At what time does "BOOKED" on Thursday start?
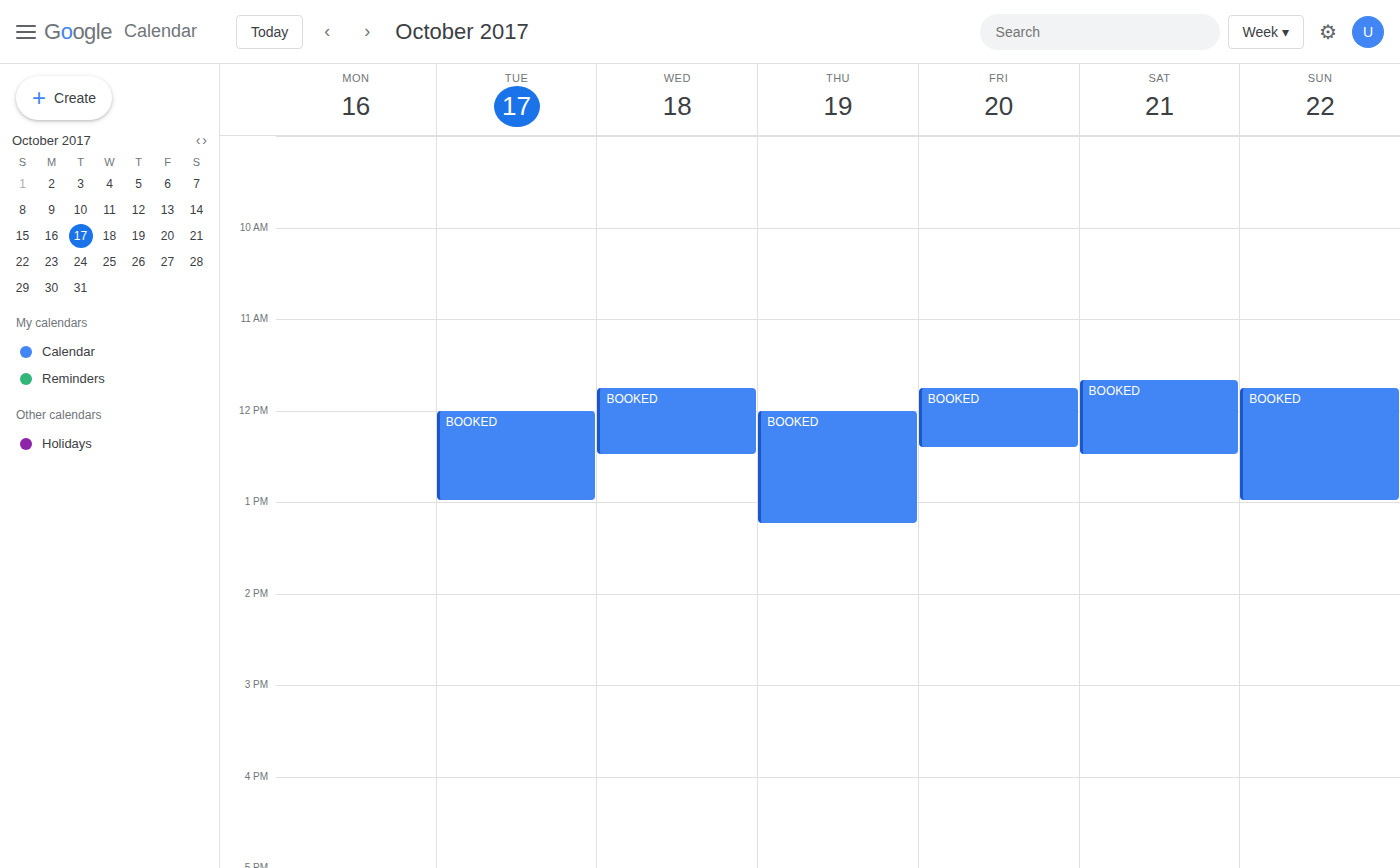
12:00 PM